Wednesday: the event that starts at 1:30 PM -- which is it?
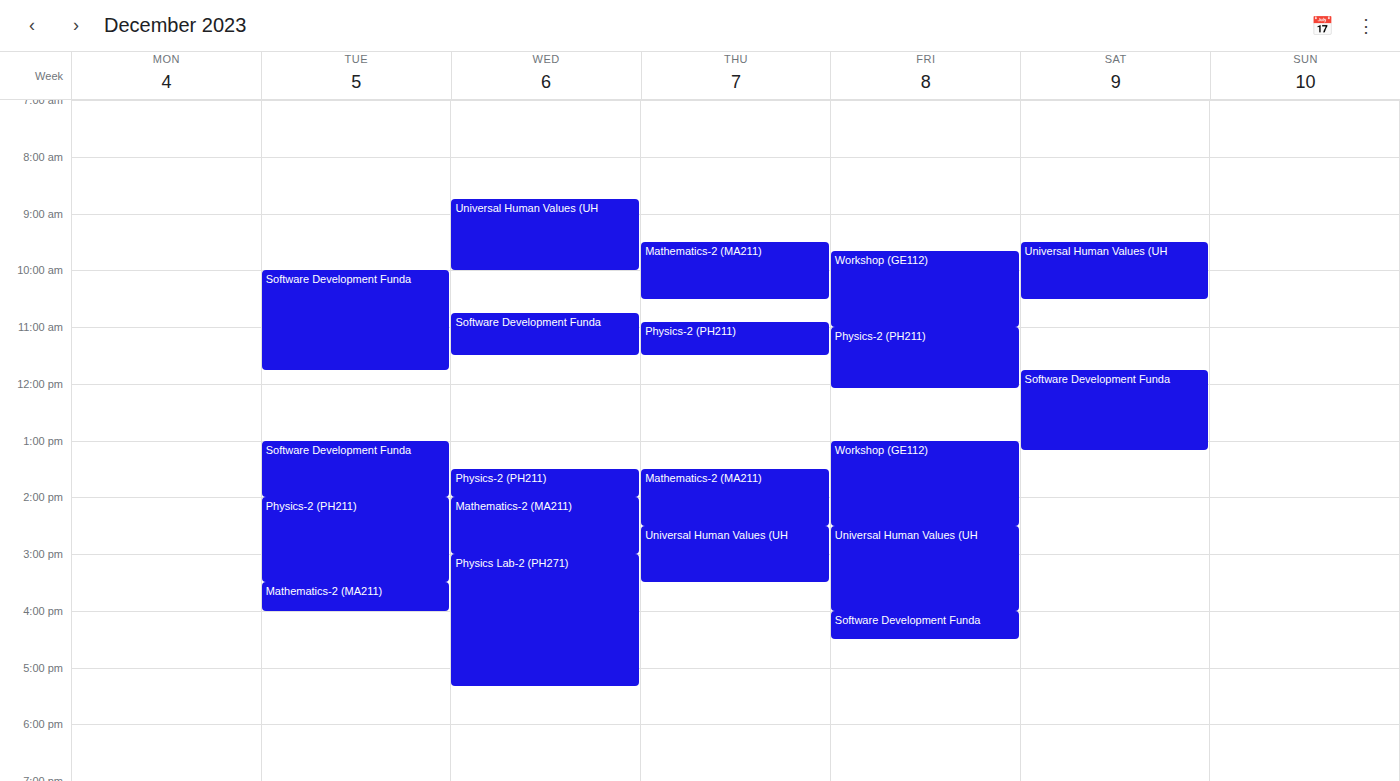
"Physics-2 (PH211)"